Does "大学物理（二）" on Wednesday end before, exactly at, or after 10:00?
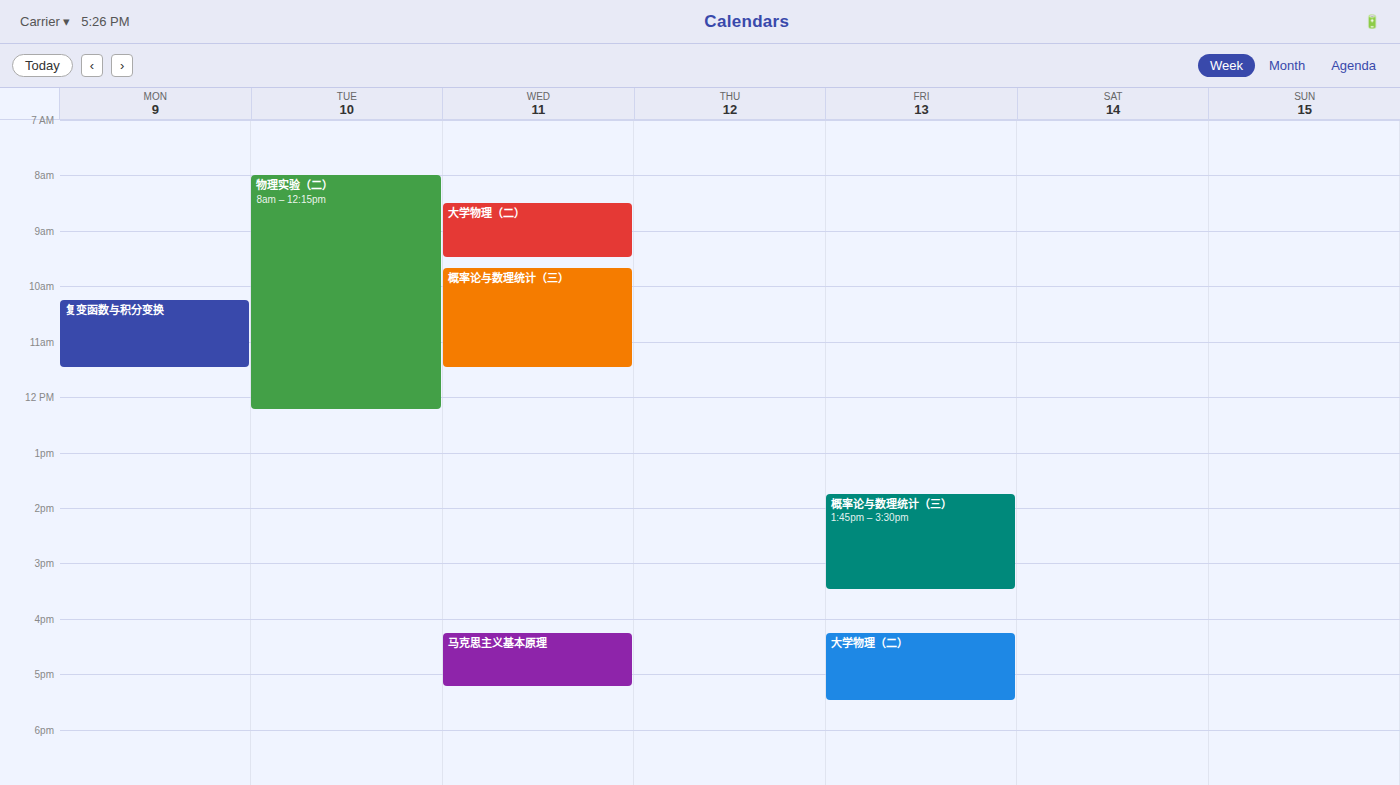
09:30 -- before 10:00, 30 minutes above the 10:00 line.